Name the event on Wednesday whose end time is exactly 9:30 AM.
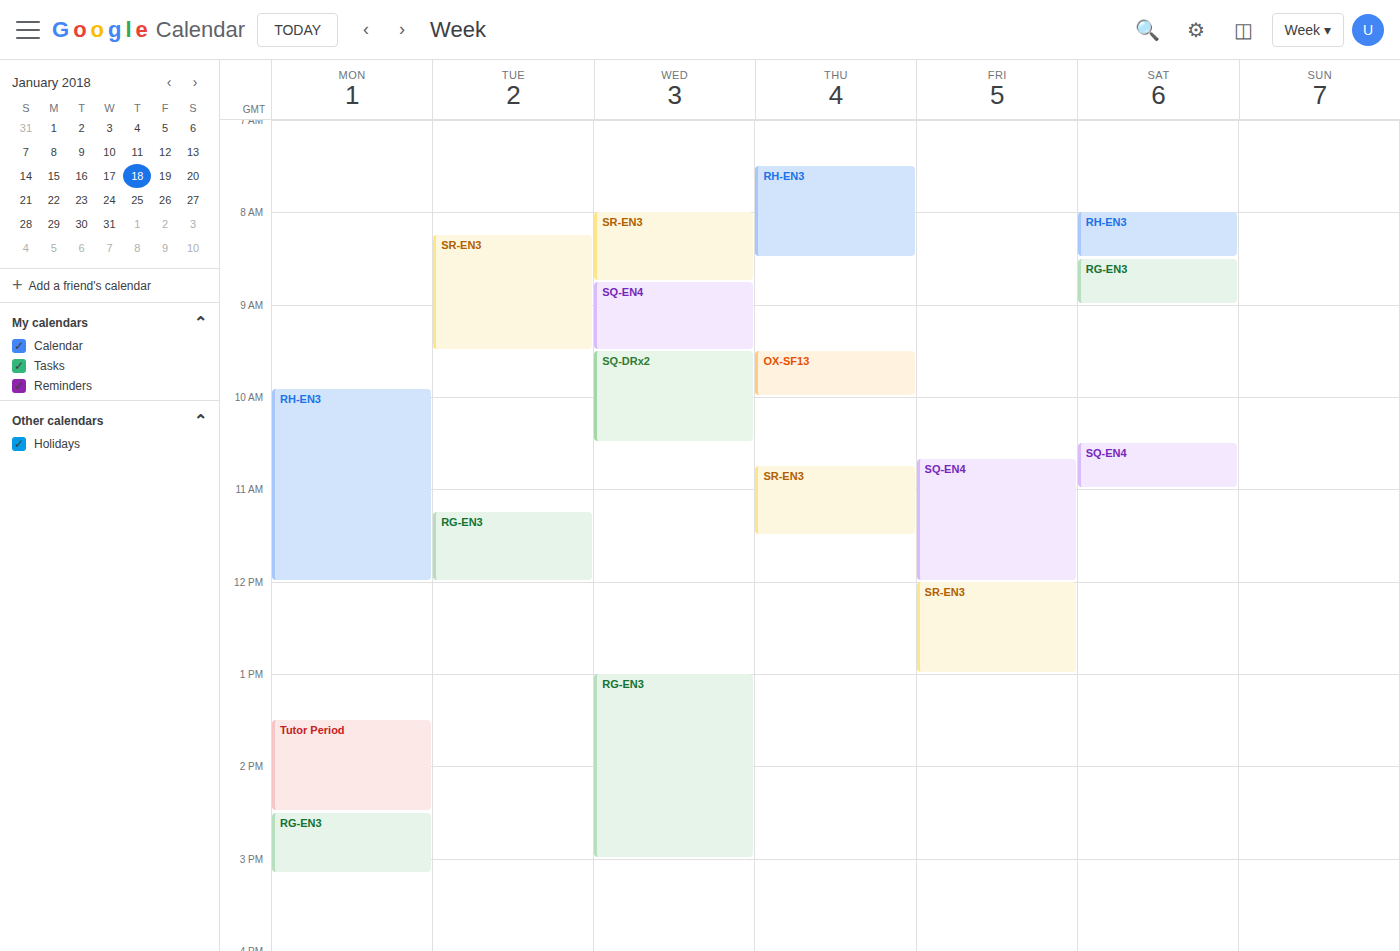
"SQ-EN4"